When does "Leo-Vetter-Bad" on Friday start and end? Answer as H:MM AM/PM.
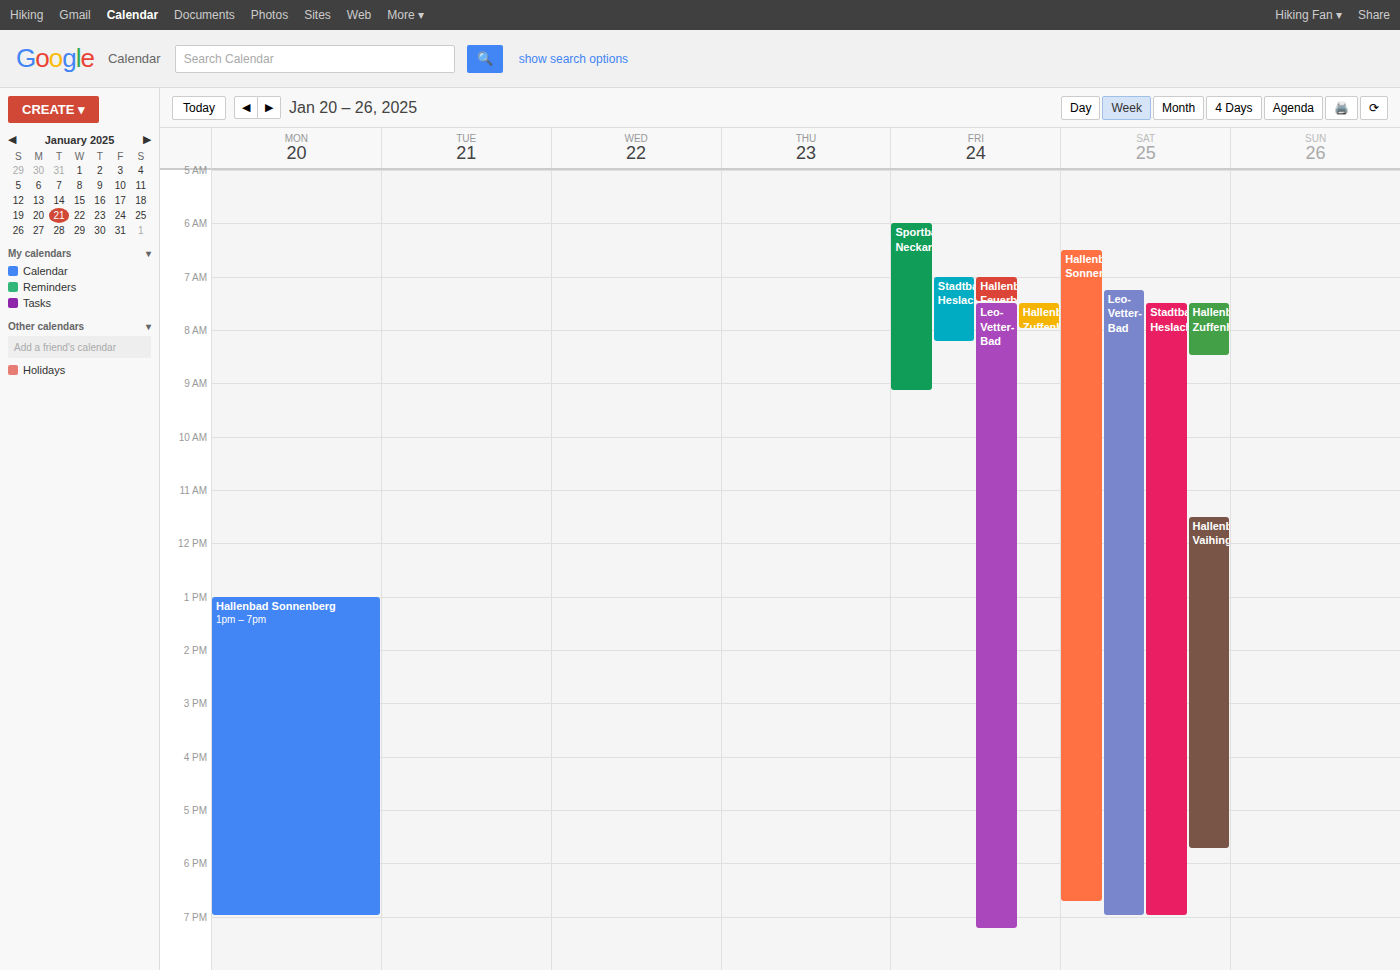
7:30 AM to 7:15 PM